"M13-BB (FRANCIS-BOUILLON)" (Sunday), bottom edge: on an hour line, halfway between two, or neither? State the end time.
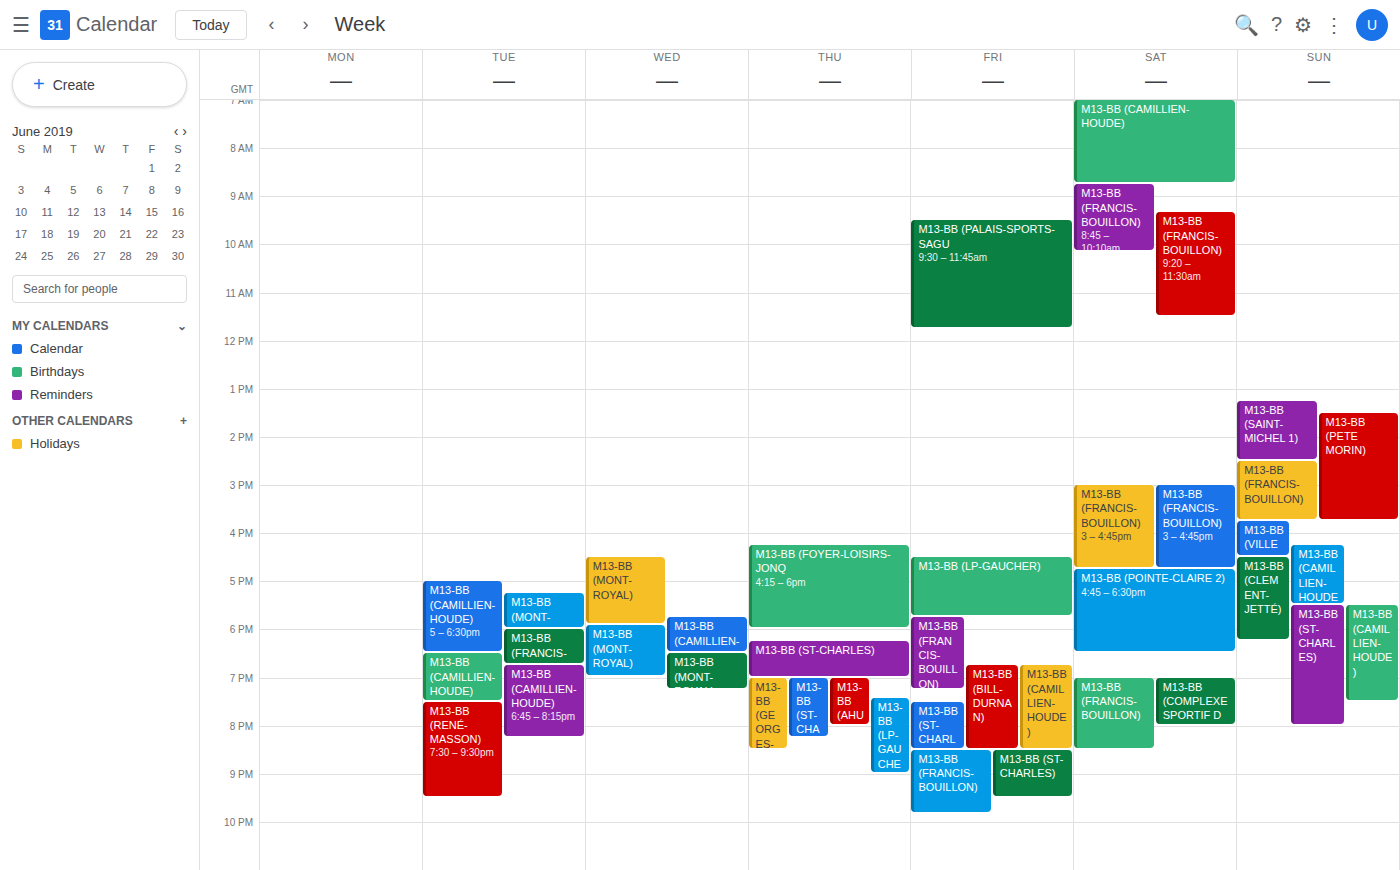
3:45 PM -- neither: three quarters of the way from the 3 PM line to the 4 PM line.